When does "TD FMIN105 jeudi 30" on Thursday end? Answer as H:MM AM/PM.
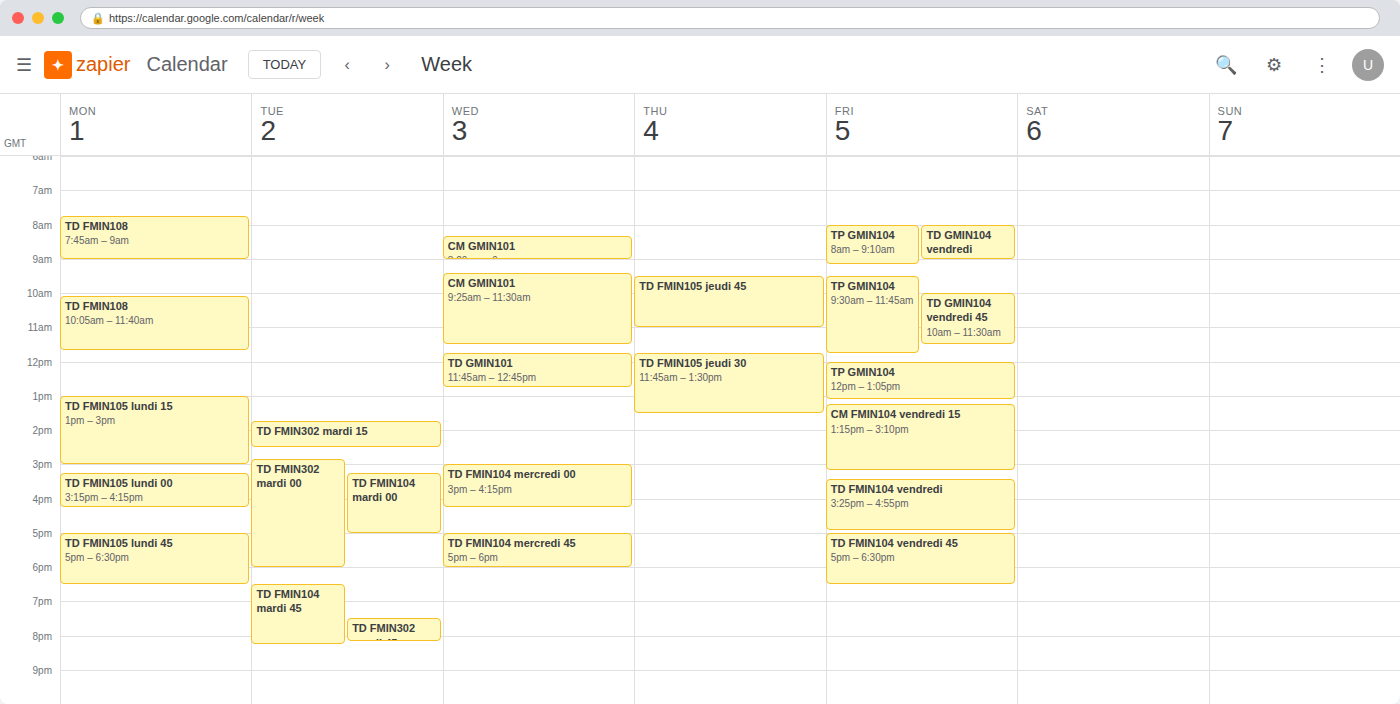
1:30 PM